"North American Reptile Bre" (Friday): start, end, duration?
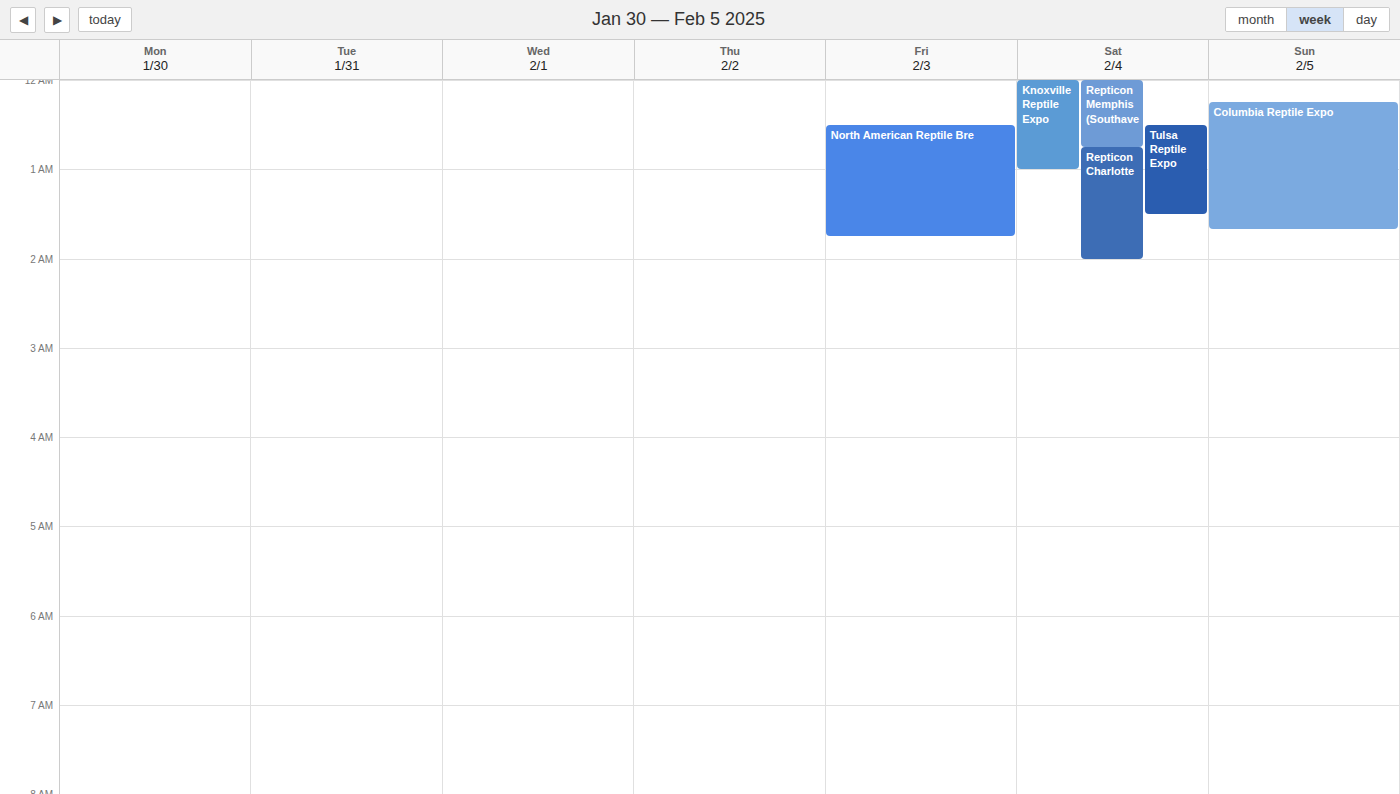
12:30 AM to 1:45 AM, 1 hour 15 minutes